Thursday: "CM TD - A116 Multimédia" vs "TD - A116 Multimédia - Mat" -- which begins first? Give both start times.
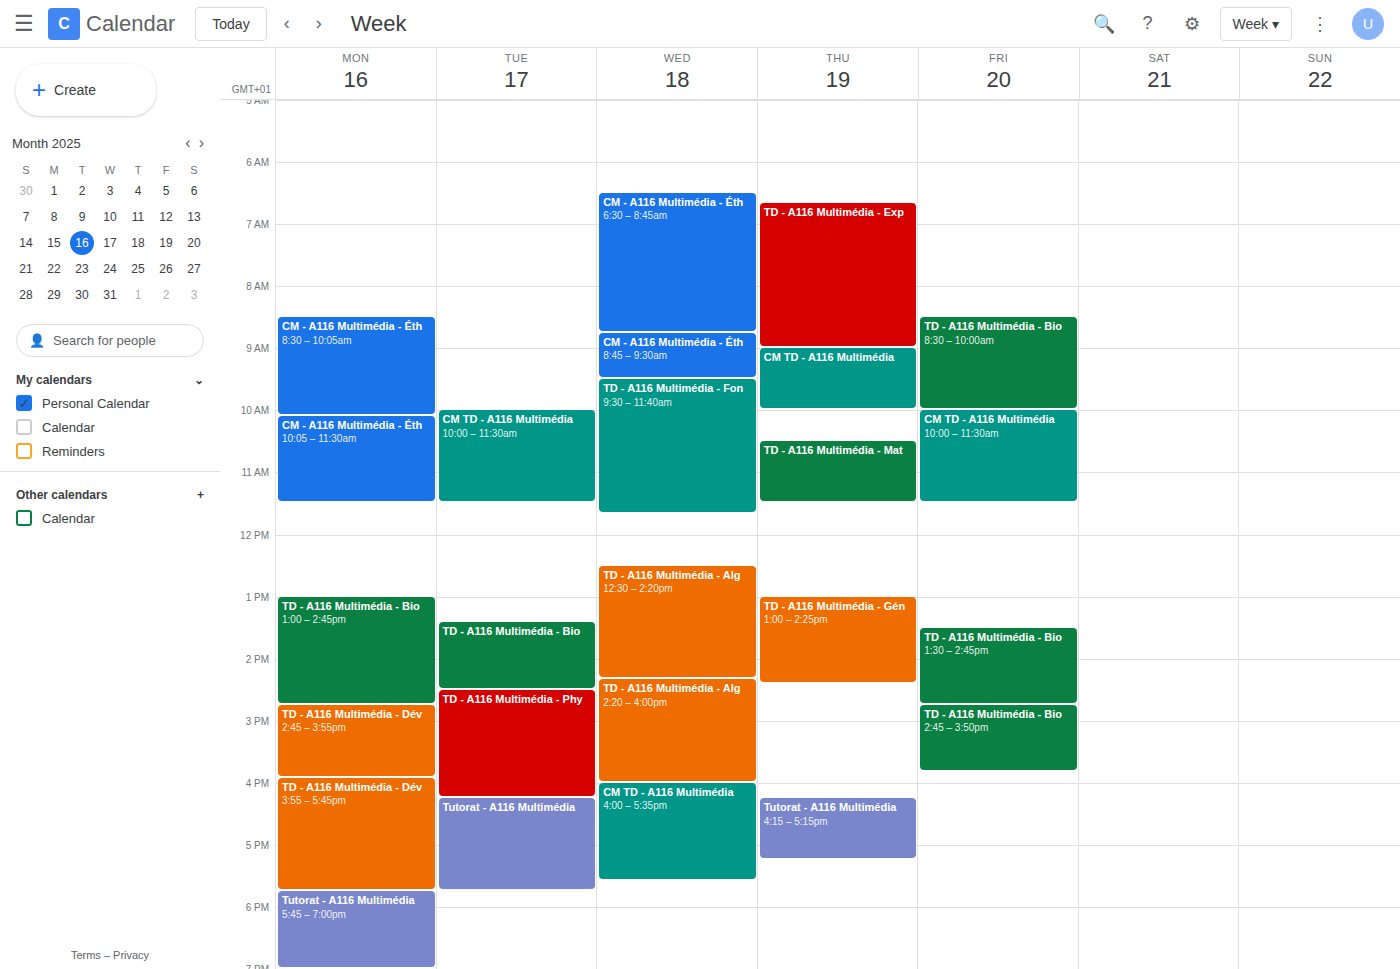
"CM TD - A116 Multimédia" 9:00 AM; "TD - A116 Multimédia - Mat" 10:30 AM.